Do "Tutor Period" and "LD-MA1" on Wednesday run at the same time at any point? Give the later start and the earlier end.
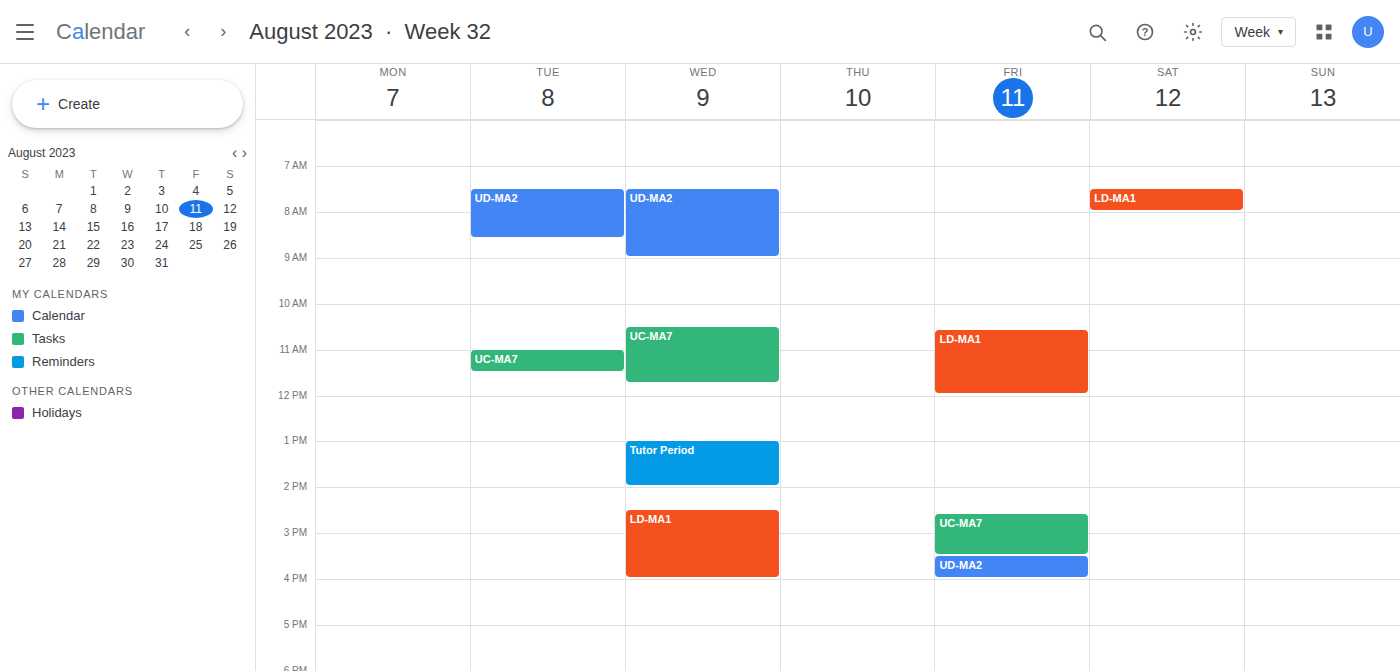
"Tutor Period" ends at 2:00 PM and "LD-MA1" starts at 2:30 PM -- no overlap.